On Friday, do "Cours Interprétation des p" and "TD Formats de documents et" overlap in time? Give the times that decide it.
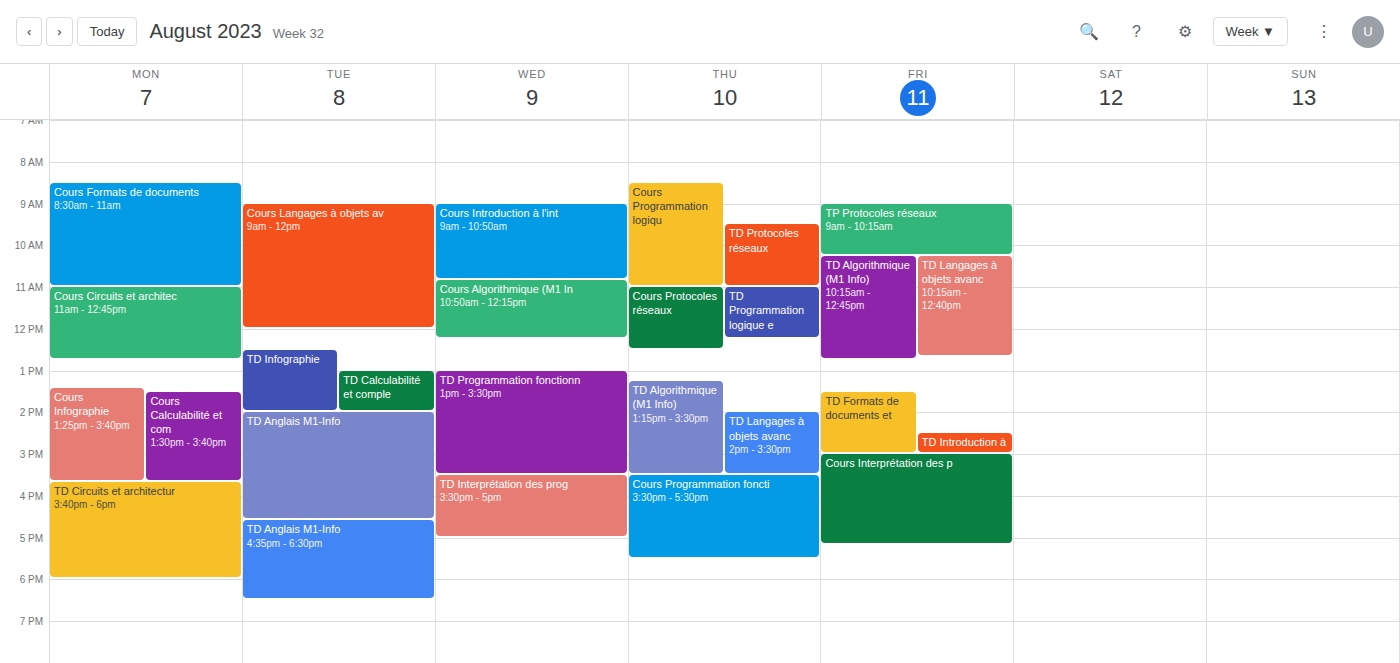
"TD Formats de documents et" ends at 3:00 PM, exactly when "Cours Interprétation des p" starts -- they touch but do not overlap.